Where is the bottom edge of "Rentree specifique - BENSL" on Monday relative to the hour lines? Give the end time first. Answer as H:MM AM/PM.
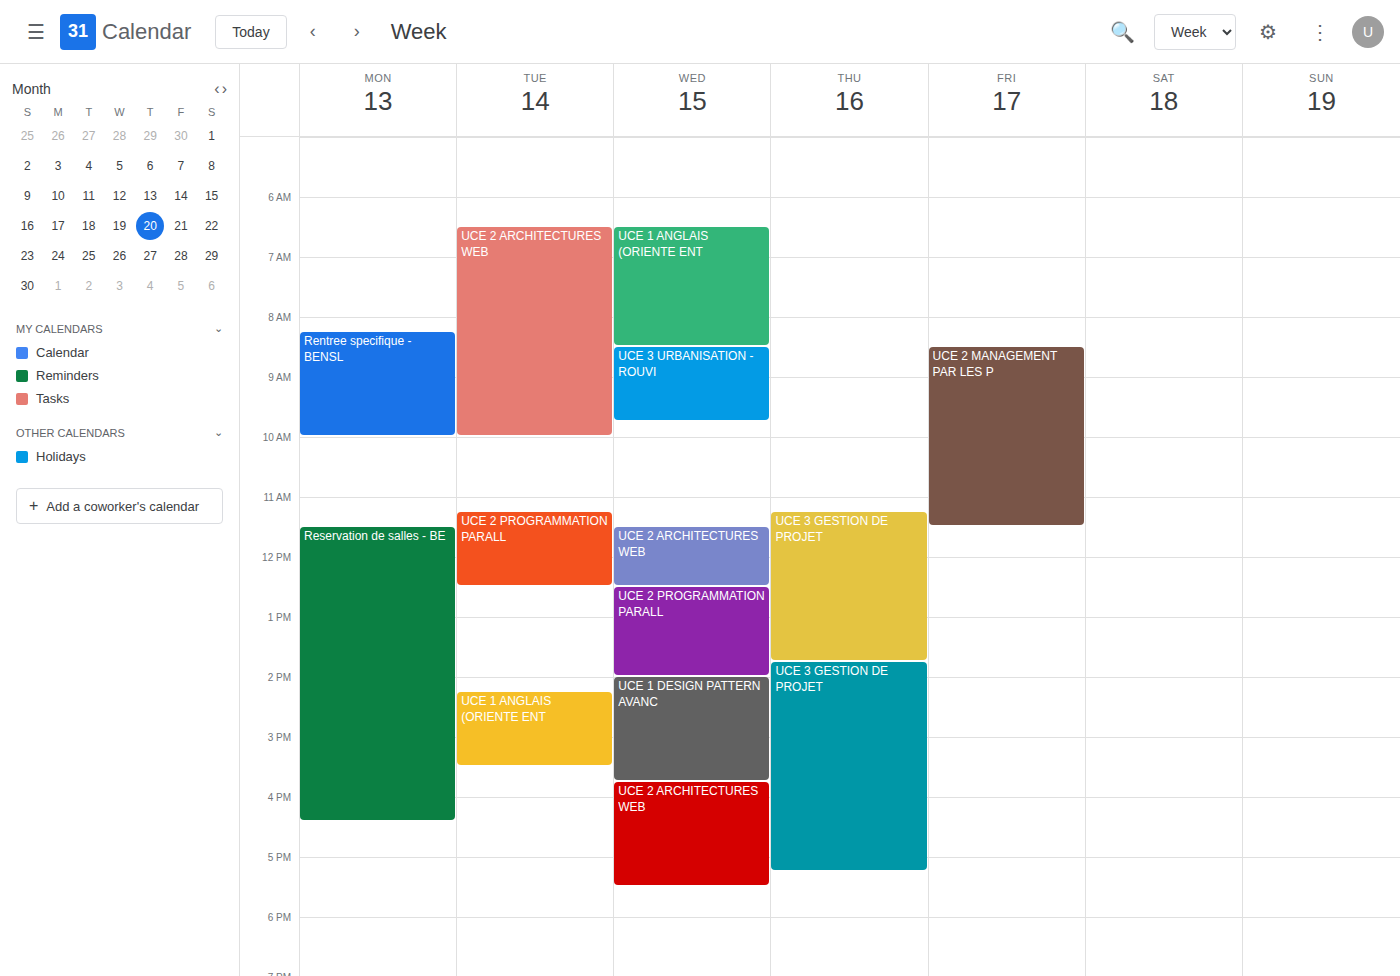
10:00 AM -- exactly on the 10 AM line.